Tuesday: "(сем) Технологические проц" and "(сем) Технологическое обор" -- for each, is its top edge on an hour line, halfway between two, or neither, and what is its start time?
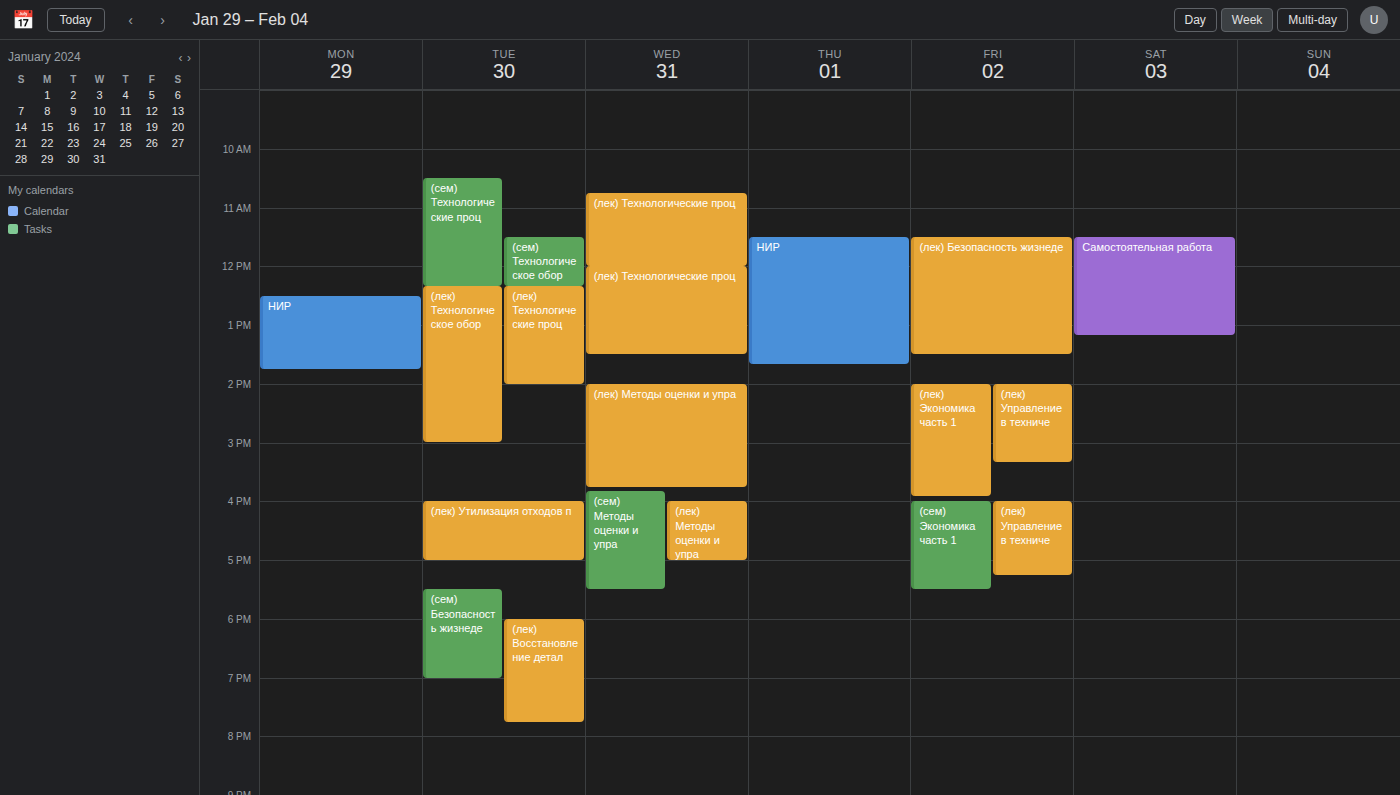
"(сем) Технологические проц": 10:30 AM, halfway between the 10 AM and 11 AM lines. "(сем) Технологическое обор": 11:30 AM, halfway between the 11 AM and 12 PM lines.